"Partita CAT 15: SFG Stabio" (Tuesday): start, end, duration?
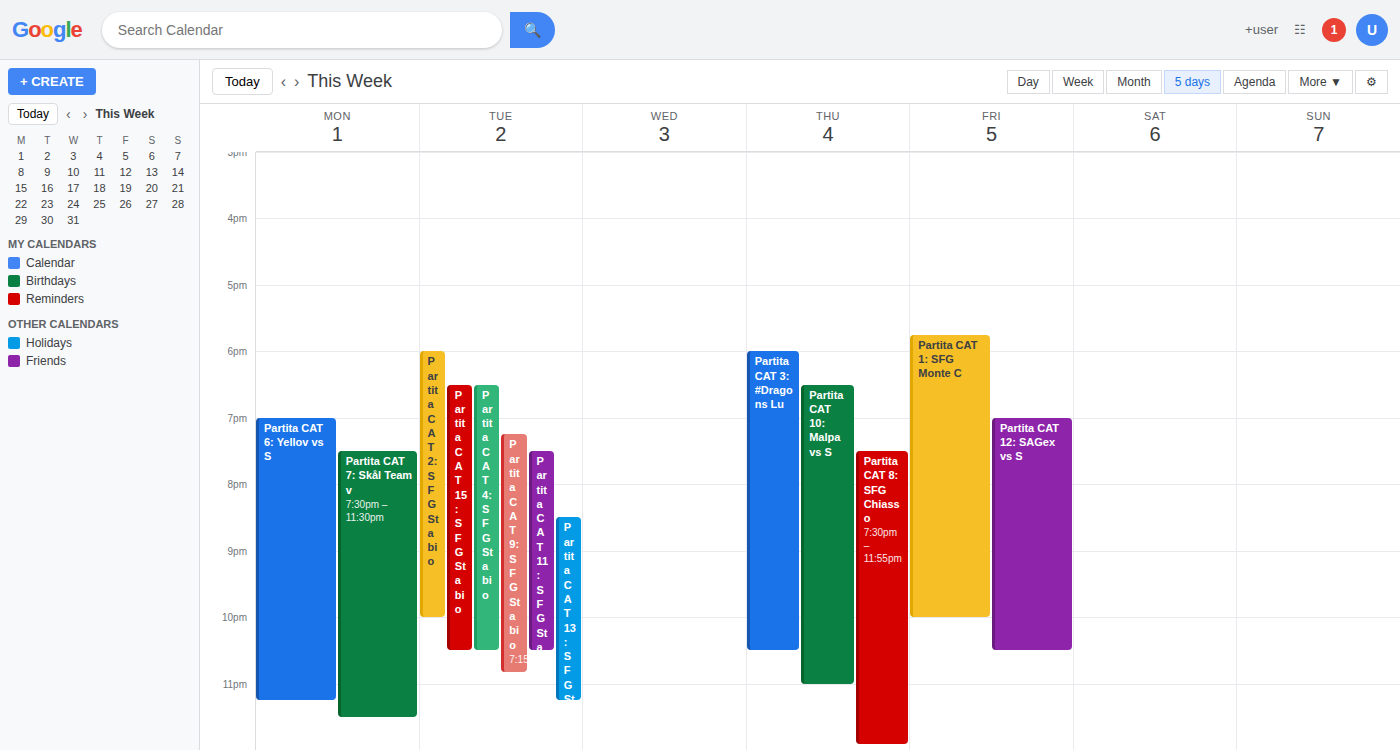
6:30 PM to 10:30 PM, 4 hours